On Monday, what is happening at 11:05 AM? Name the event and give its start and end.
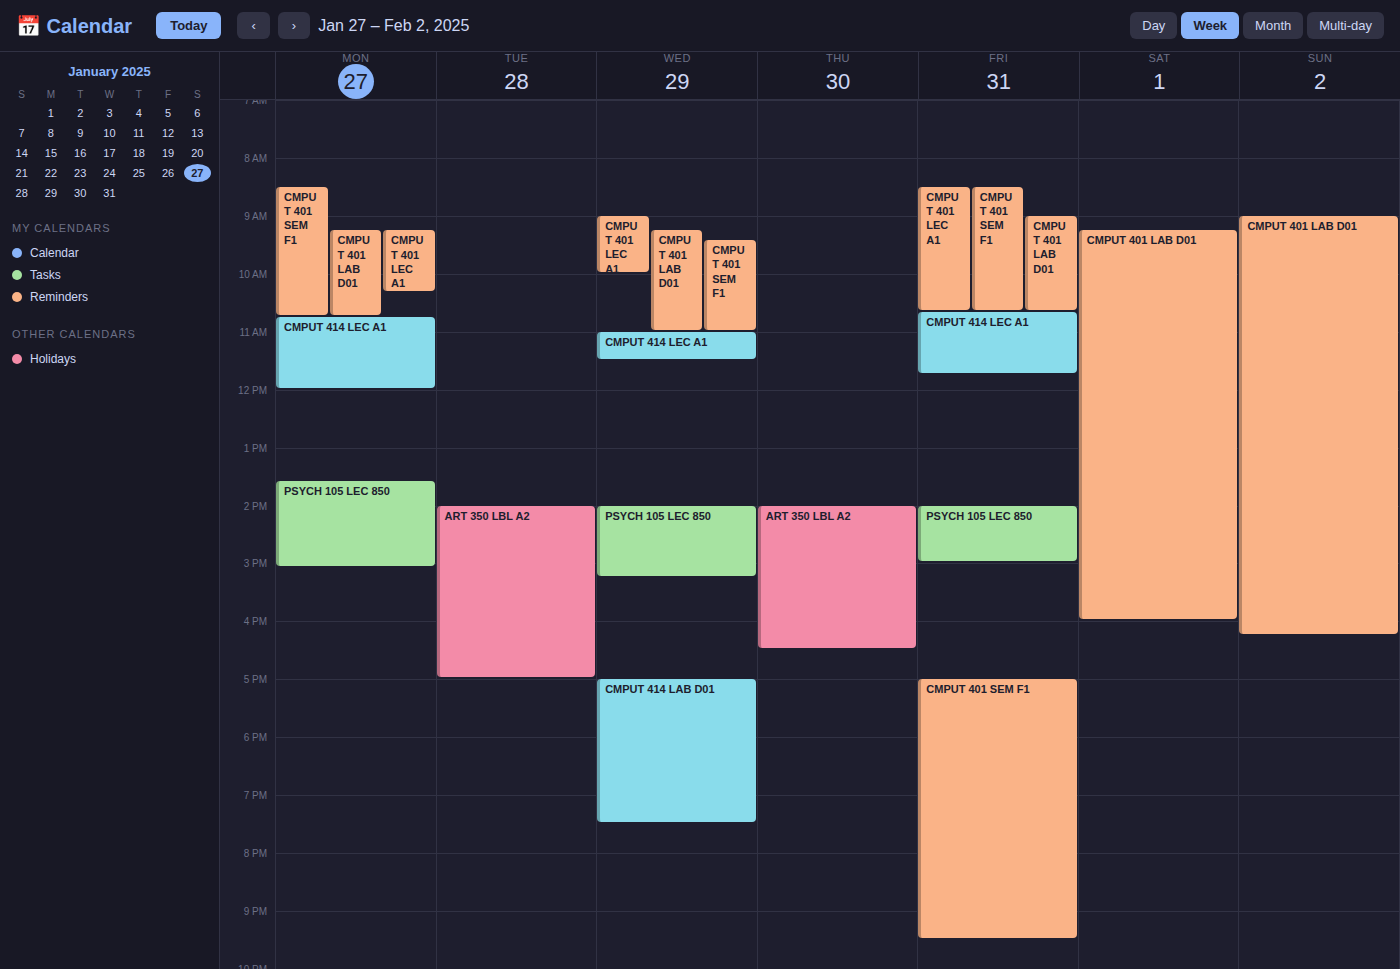
"CMPUT 414 LEC A1", 10:45 AM to 12:00 PM